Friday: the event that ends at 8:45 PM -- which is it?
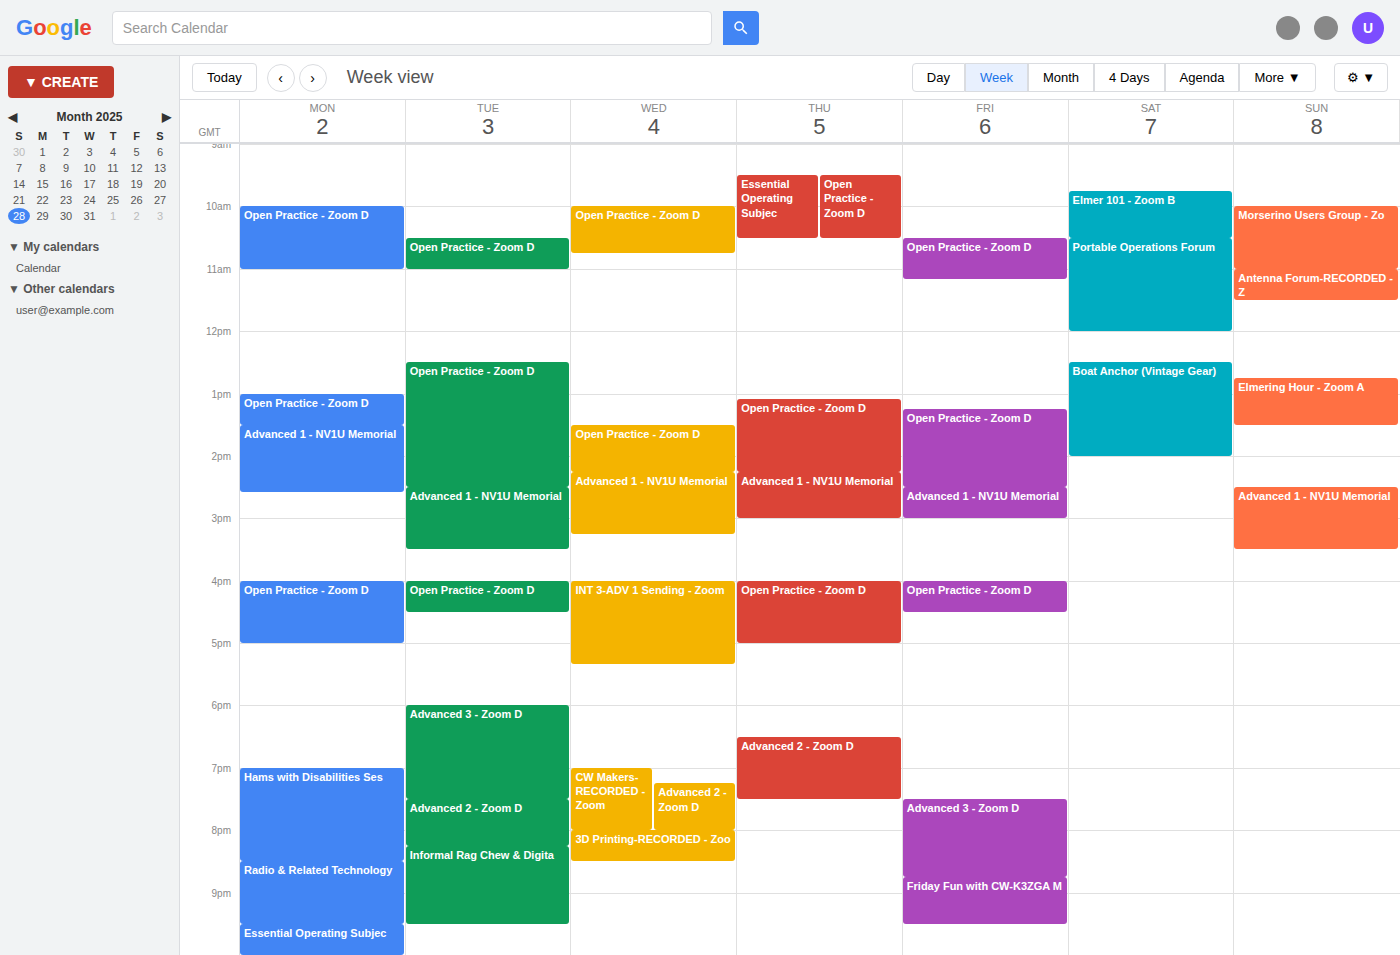
"Advanced 3 - Zoom D"